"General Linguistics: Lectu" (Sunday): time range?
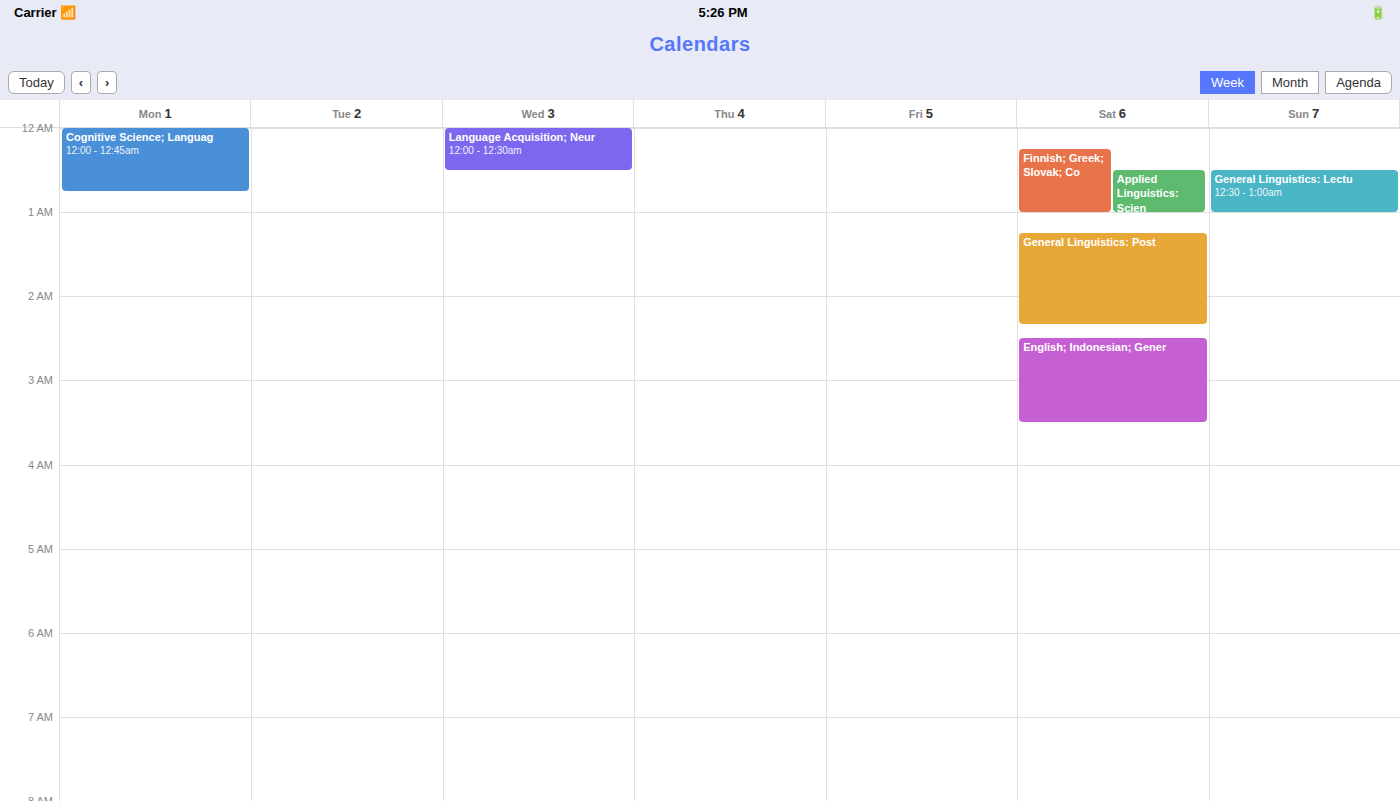
12:30 AM to 1:00 AM